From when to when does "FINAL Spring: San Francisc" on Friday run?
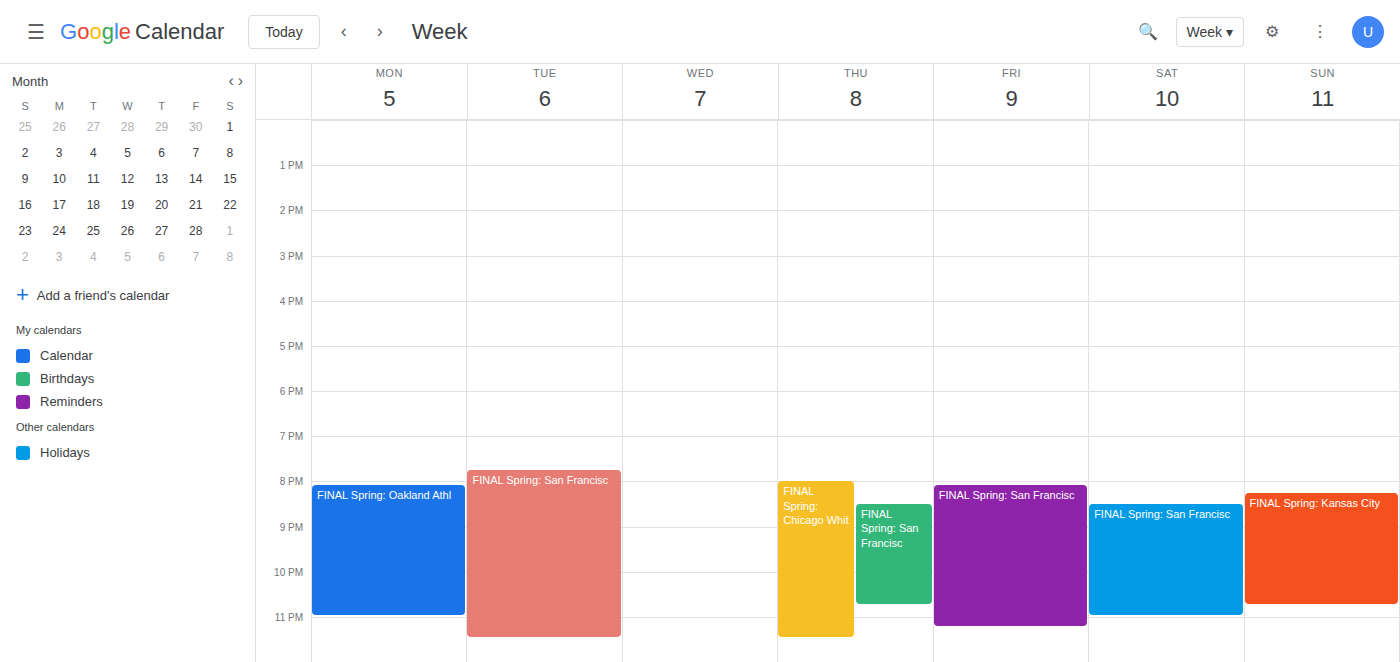
8:05 PM to 11:15 PM